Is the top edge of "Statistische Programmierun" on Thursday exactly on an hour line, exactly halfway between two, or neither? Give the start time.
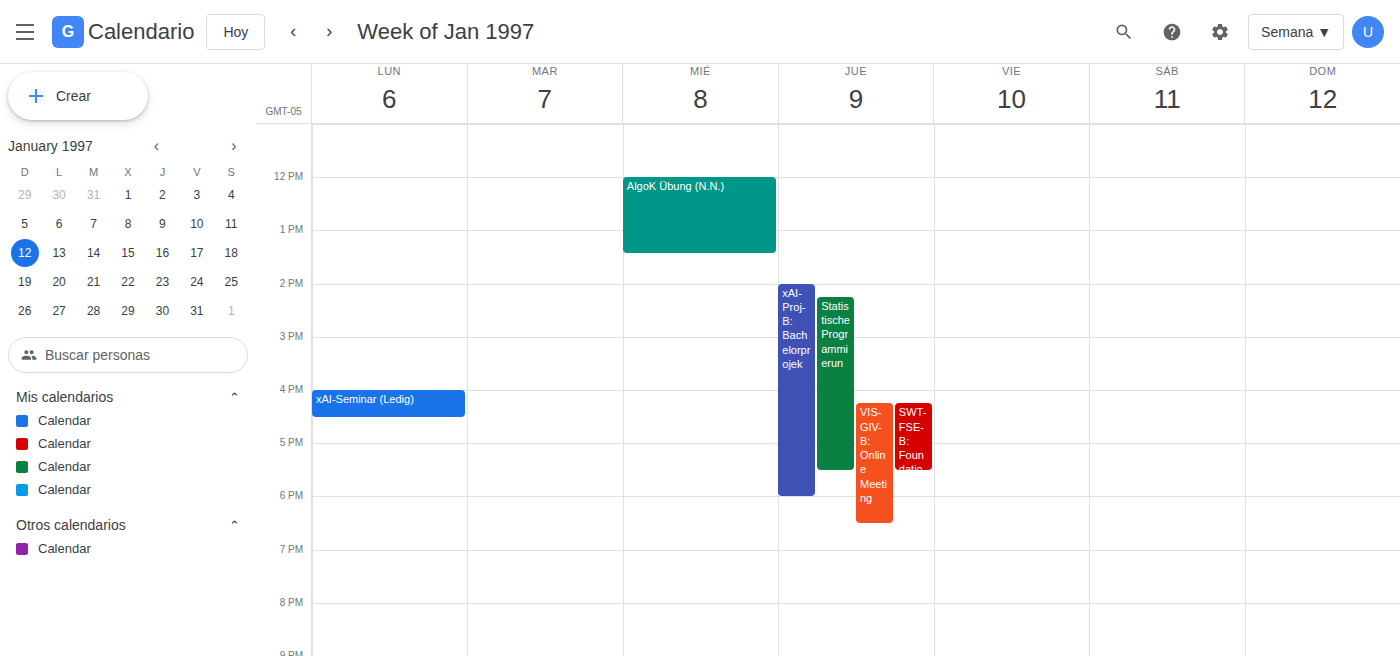
2:15 PM -- neither: a quarter of the way from the 2 PM line to the 3 PM line.